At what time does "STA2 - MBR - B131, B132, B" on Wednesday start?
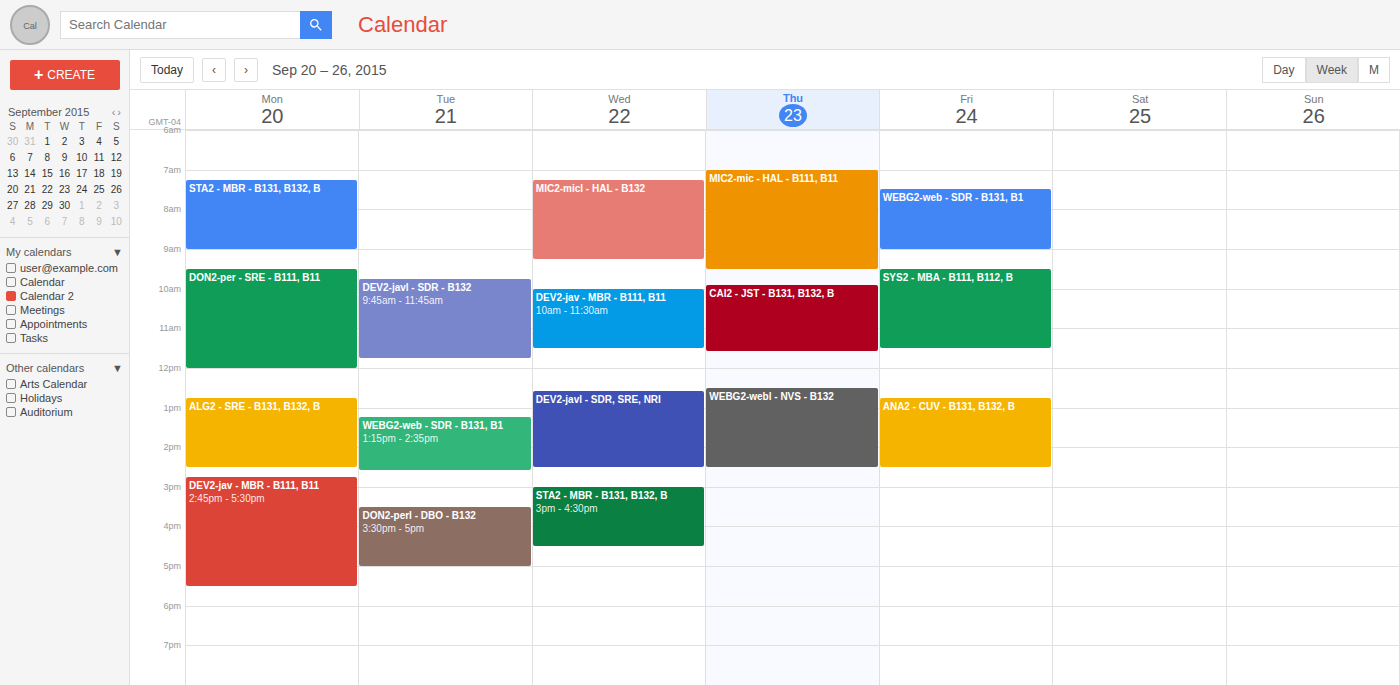
3:00 PM